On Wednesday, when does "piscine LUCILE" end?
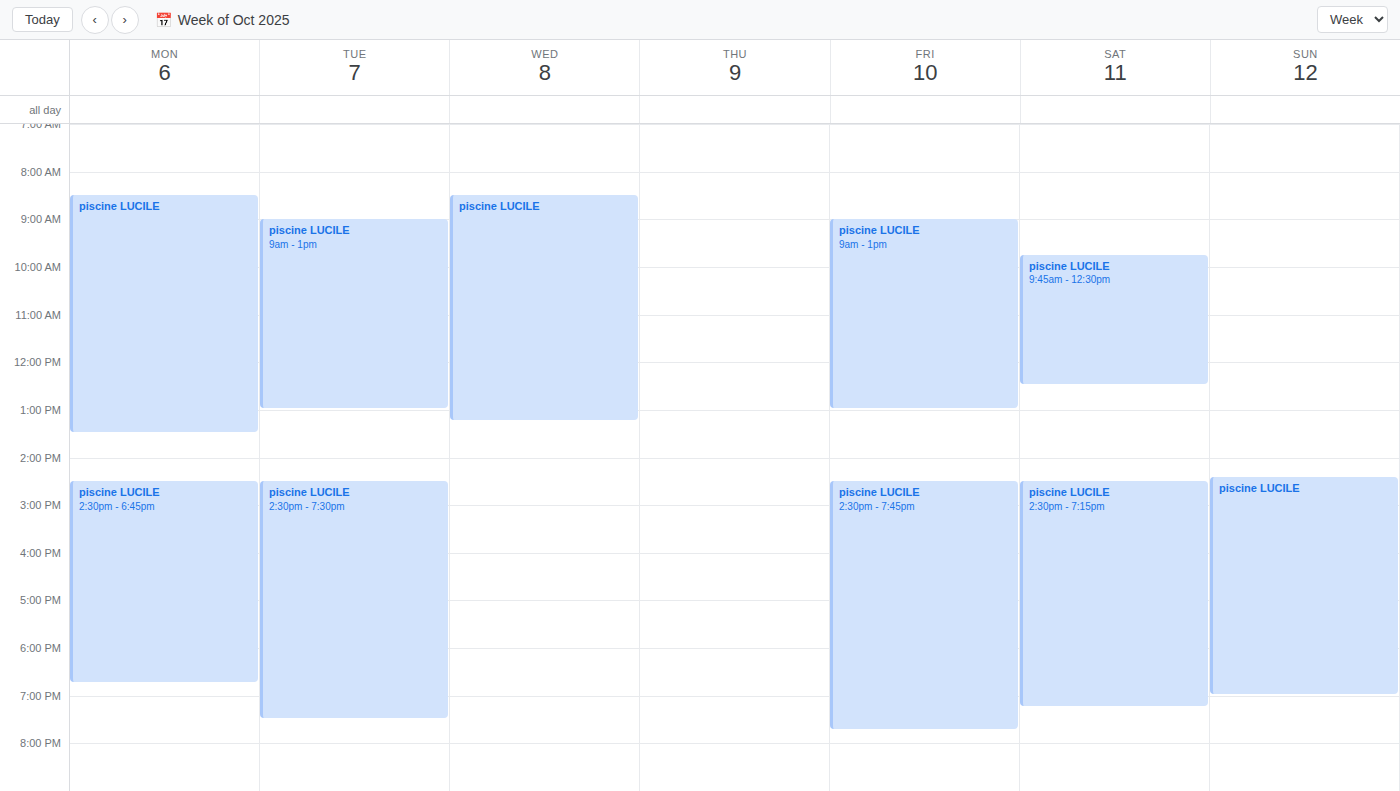
1:15 PM